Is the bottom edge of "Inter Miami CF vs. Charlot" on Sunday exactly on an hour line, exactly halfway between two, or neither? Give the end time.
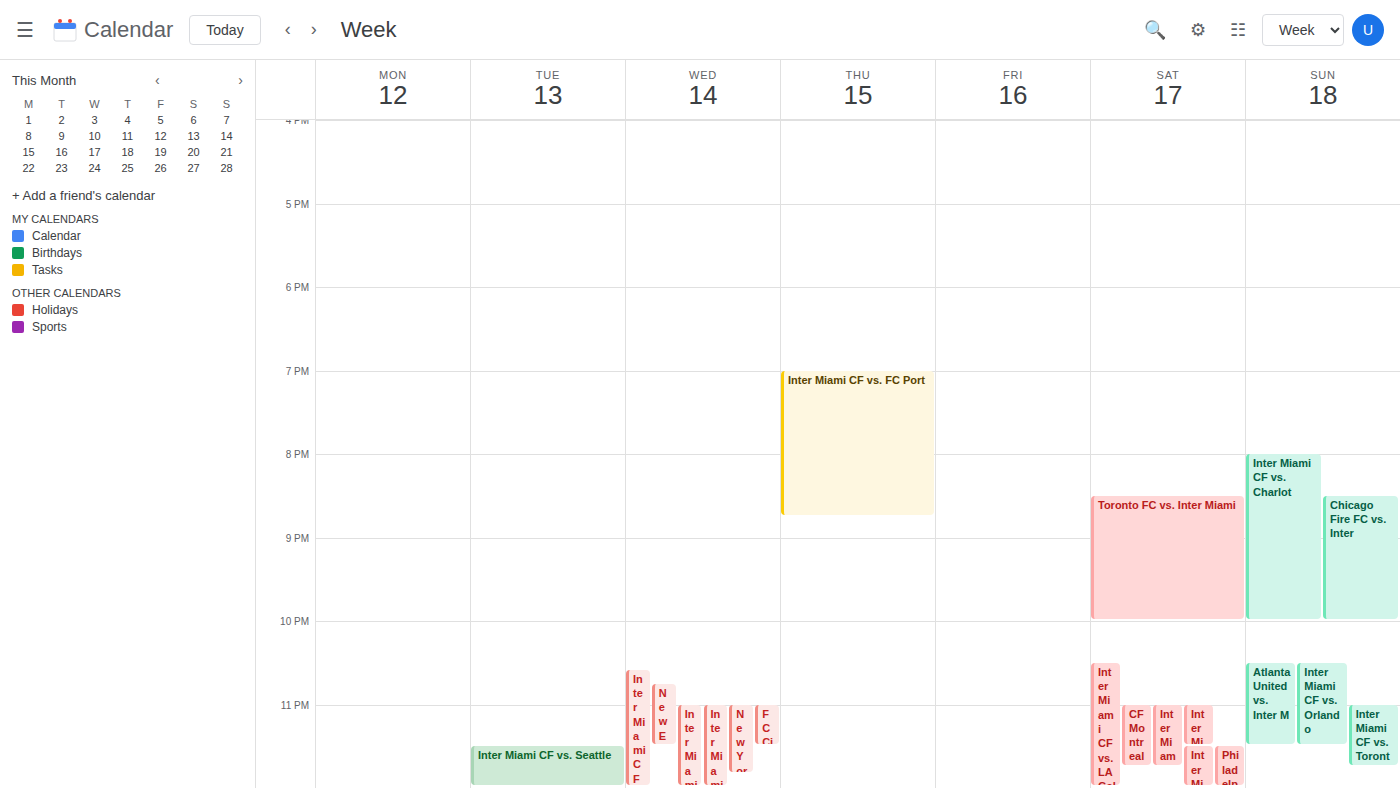
10:00 PM -- exactly on the 10 PM line.